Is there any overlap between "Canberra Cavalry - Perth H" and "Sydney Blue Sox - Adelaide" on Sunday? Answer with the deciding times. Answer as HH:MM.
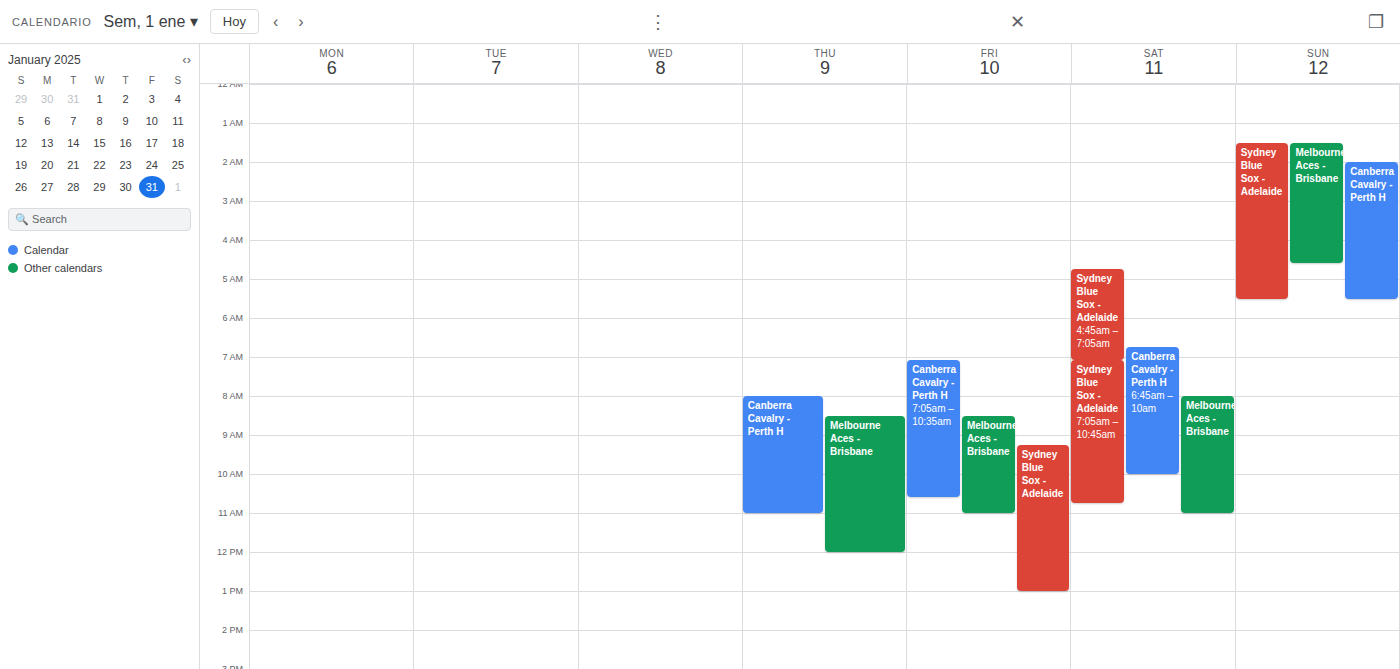
"Canberra Cavalry - Perth H" runs 02:00 to 05:30, inside "Sydney Blue Sox - Adelaide" -- they overlap.